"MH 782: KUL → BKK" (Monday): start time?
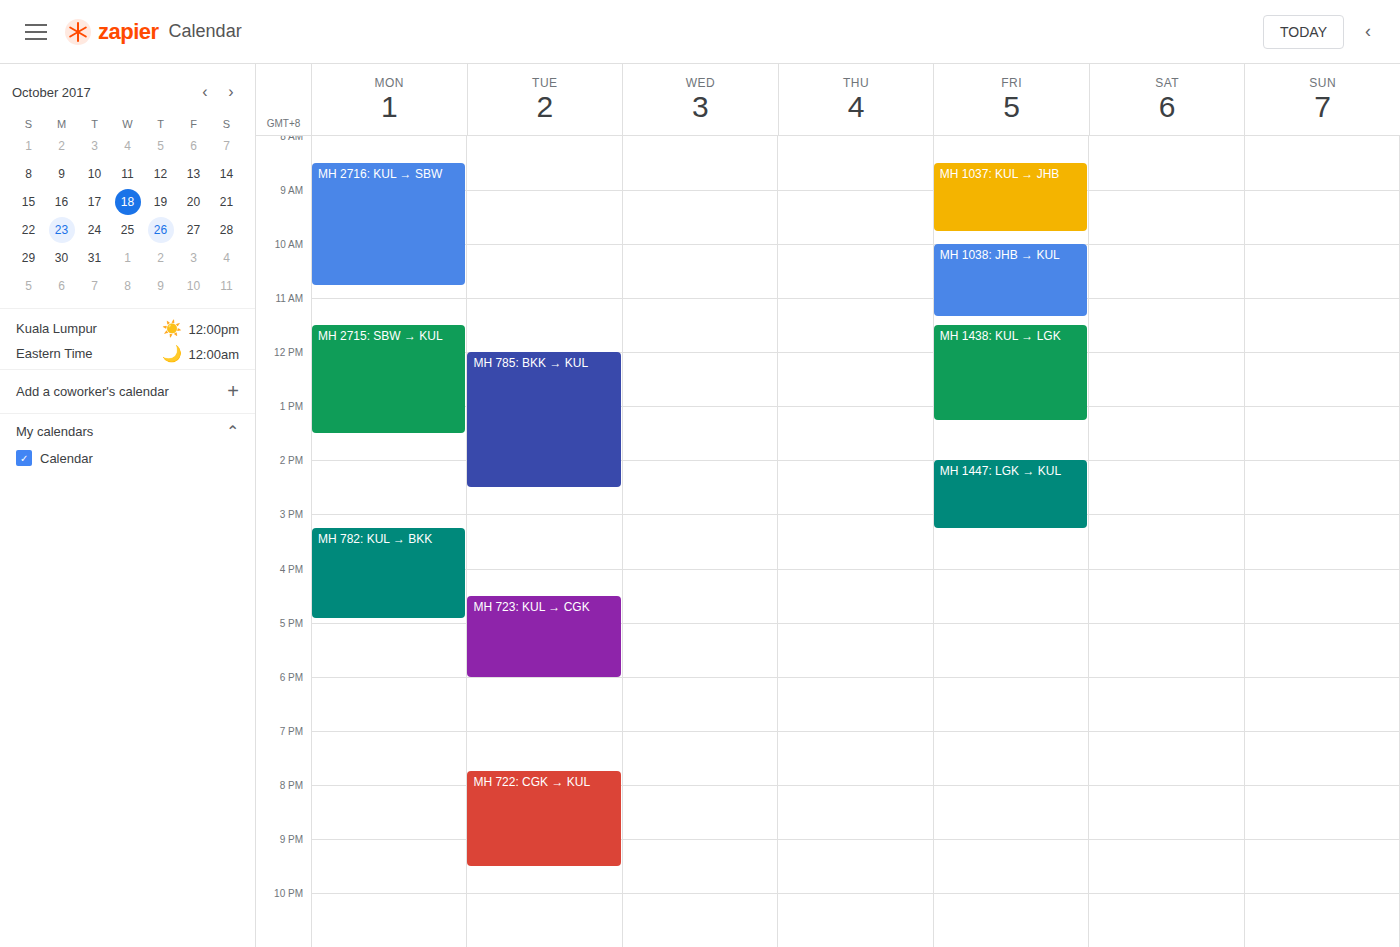
3:15 PM